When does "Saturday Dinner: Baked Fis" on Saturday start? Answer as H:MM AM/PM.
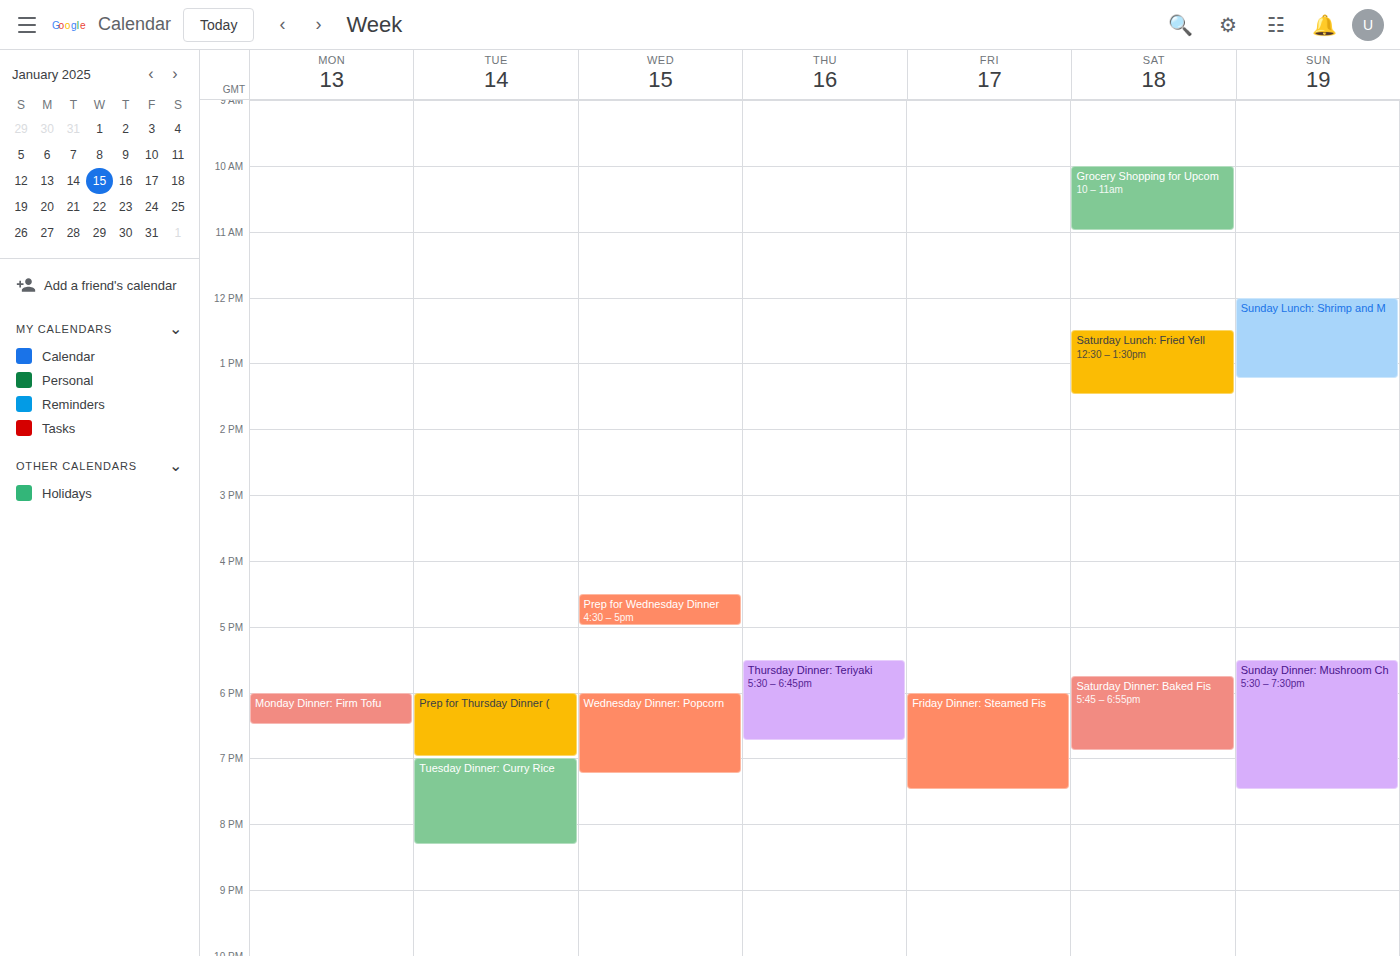
5:45 PM